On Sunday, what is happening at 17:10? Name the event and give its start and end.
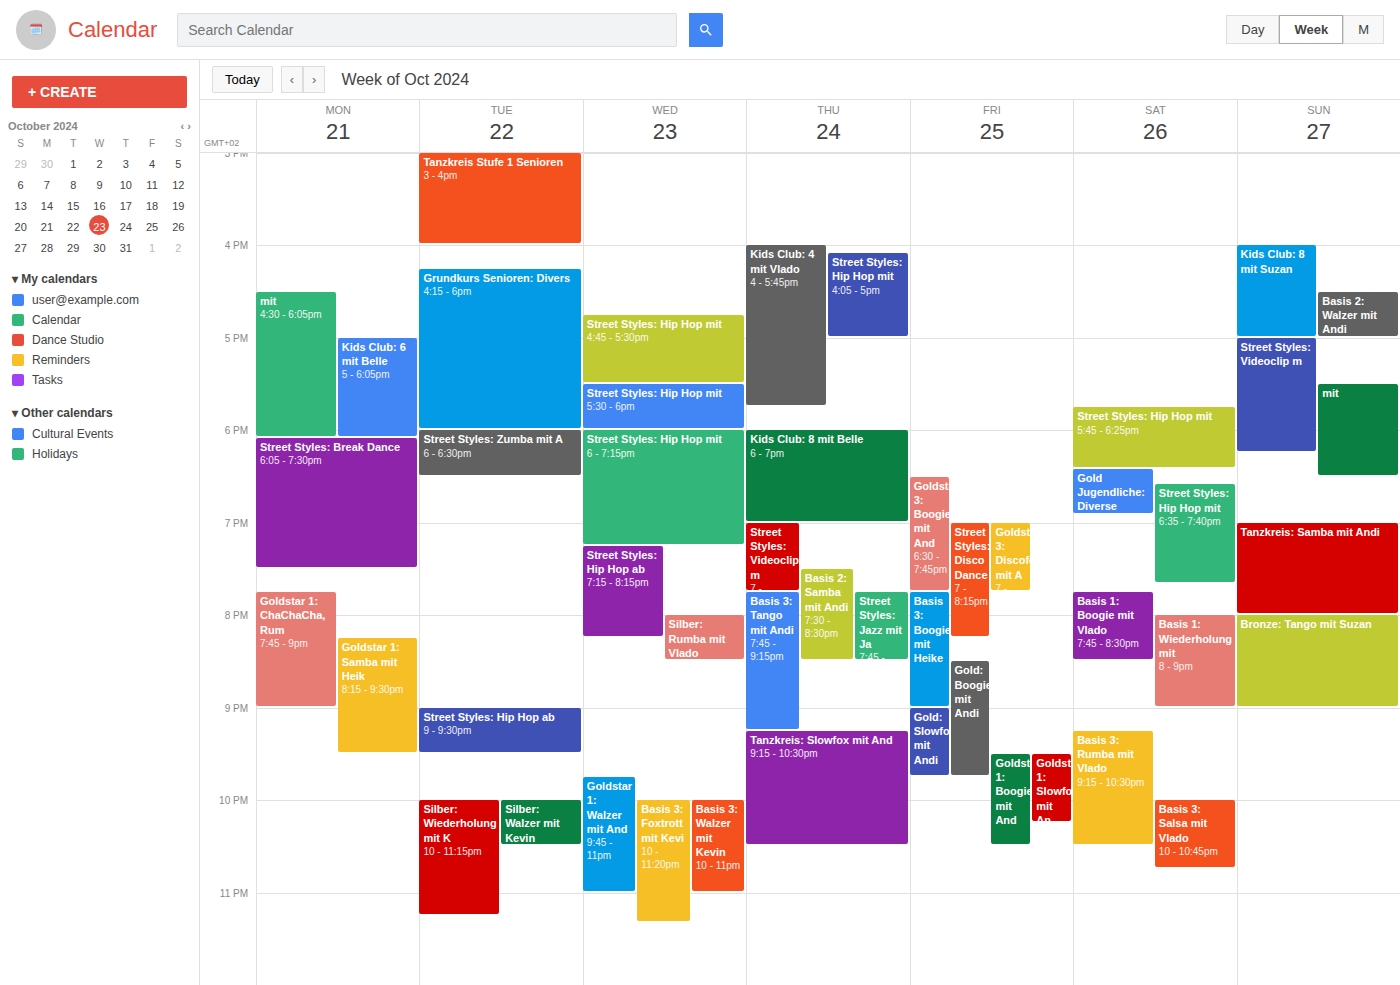
"Street Styles: Videoclip m", 17:00 to 18:15